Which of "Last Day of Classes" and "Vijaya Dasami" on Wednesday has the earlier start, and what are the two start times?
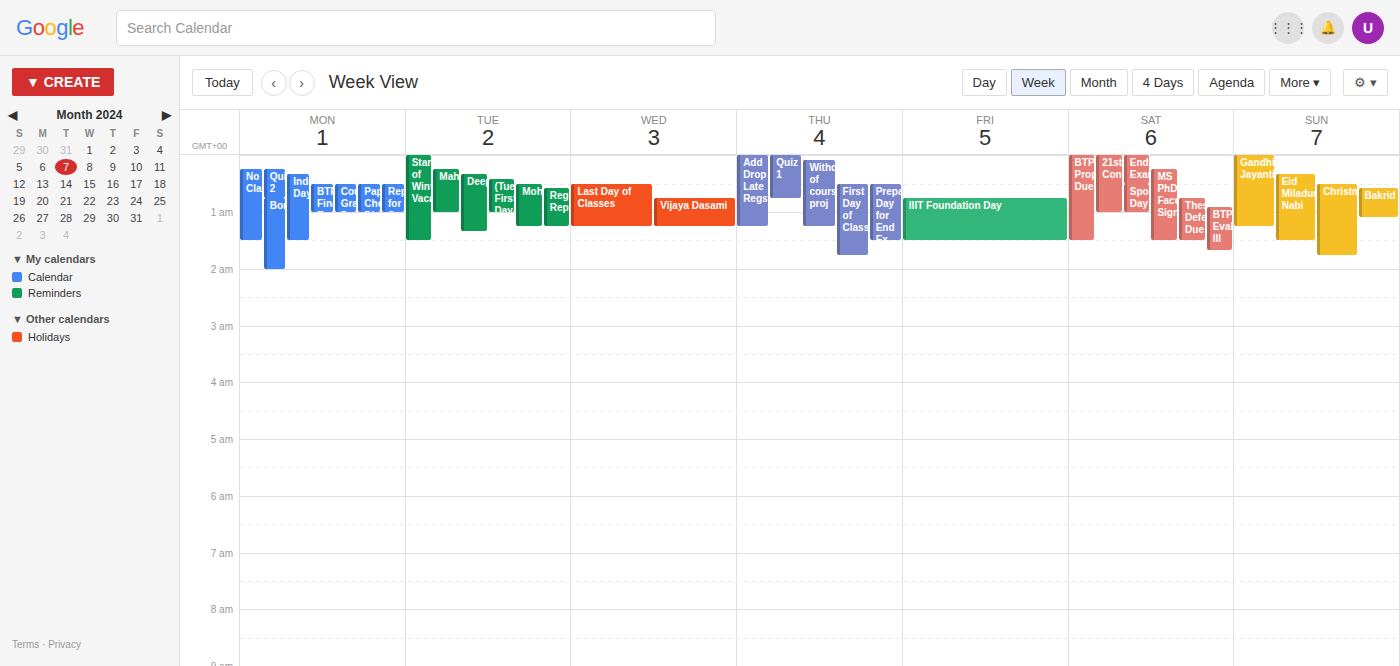
"Last Day of Classes" 12:30 AM; "Vijaya Dasami" 12:45 AM.